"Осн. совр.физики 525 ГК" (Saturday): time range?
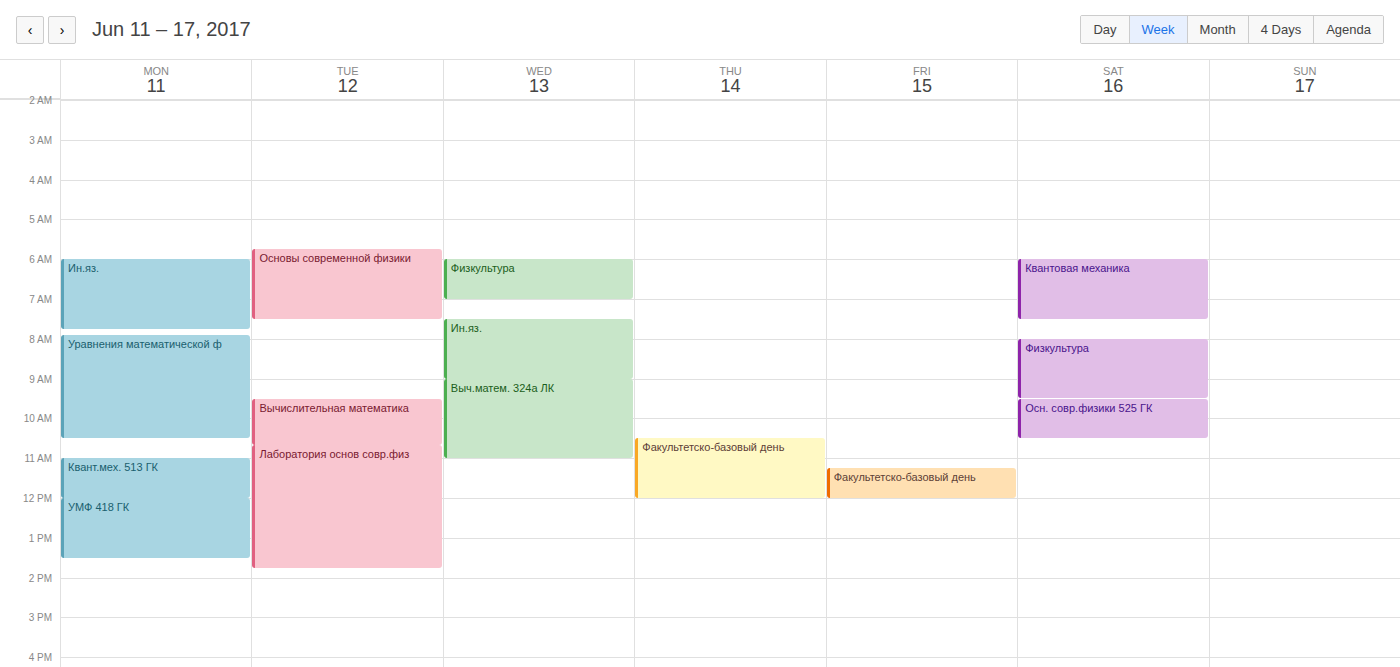
9:30 AM to 10:30 AM